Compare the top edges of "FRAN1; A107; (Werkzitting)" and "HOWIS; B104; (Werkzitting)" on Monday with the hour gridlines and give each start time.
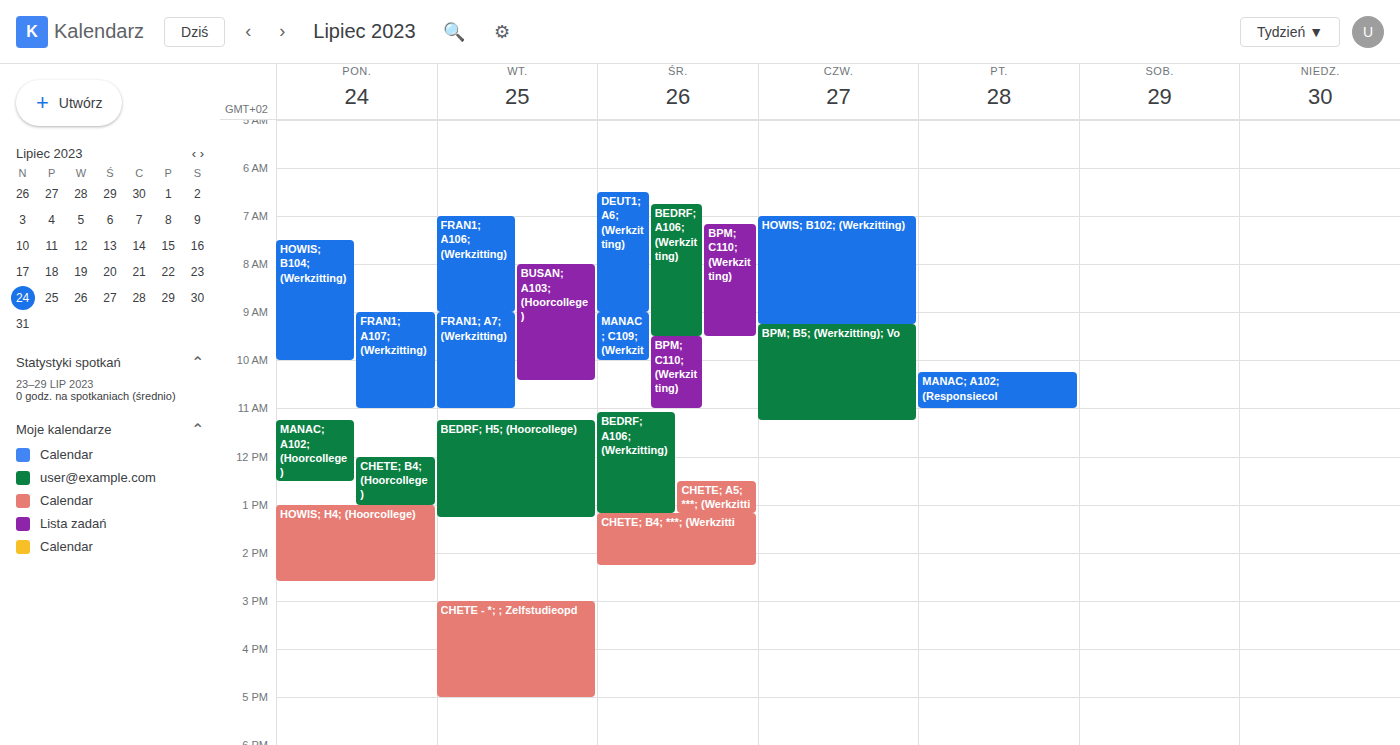
"FRAN1; A107; (Werkzitting)": 9:00 AM, exactly on the 9 AM line. "HOWIS; B104; (Werkzitting)": 7:30 AM, halfway between the 7 AM and 8 AM lines.